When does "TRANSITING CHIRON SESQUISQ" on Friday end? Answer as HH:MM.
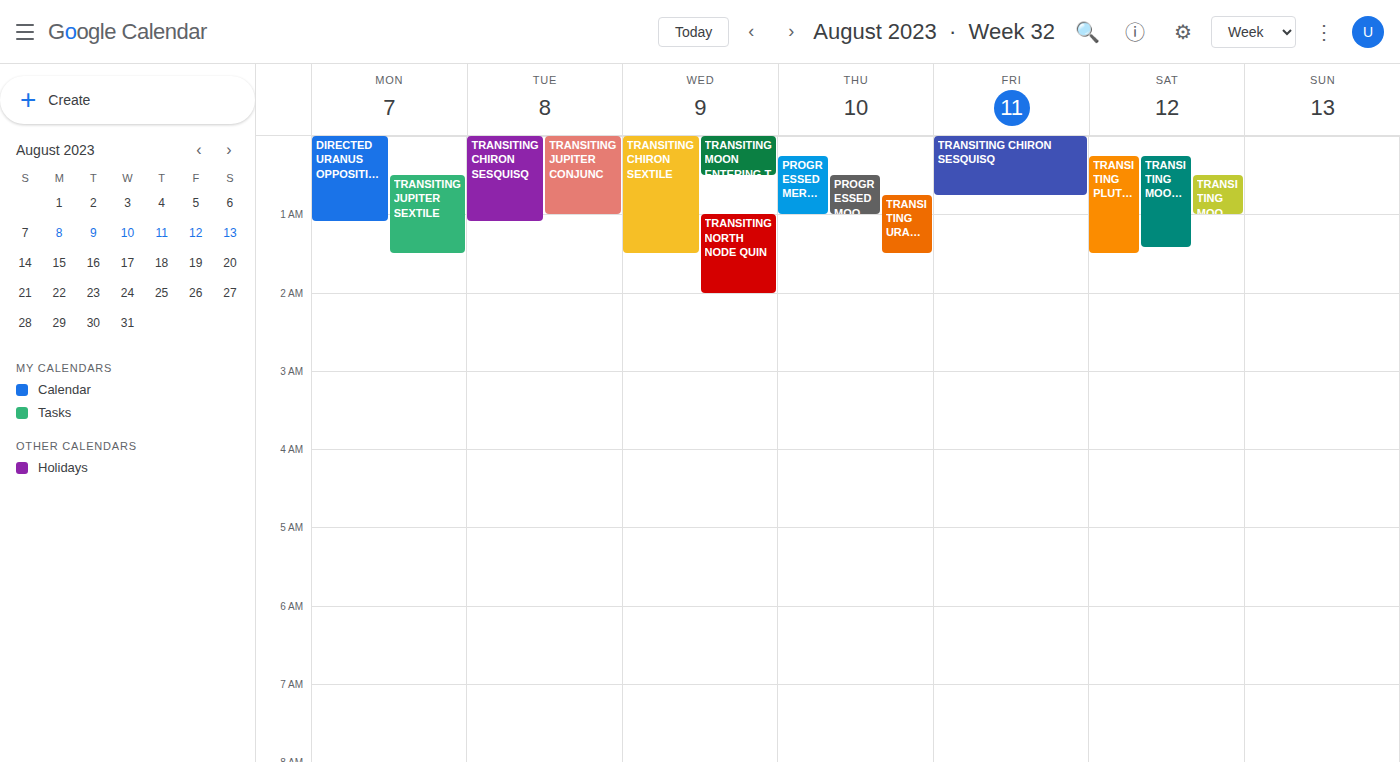
00:45